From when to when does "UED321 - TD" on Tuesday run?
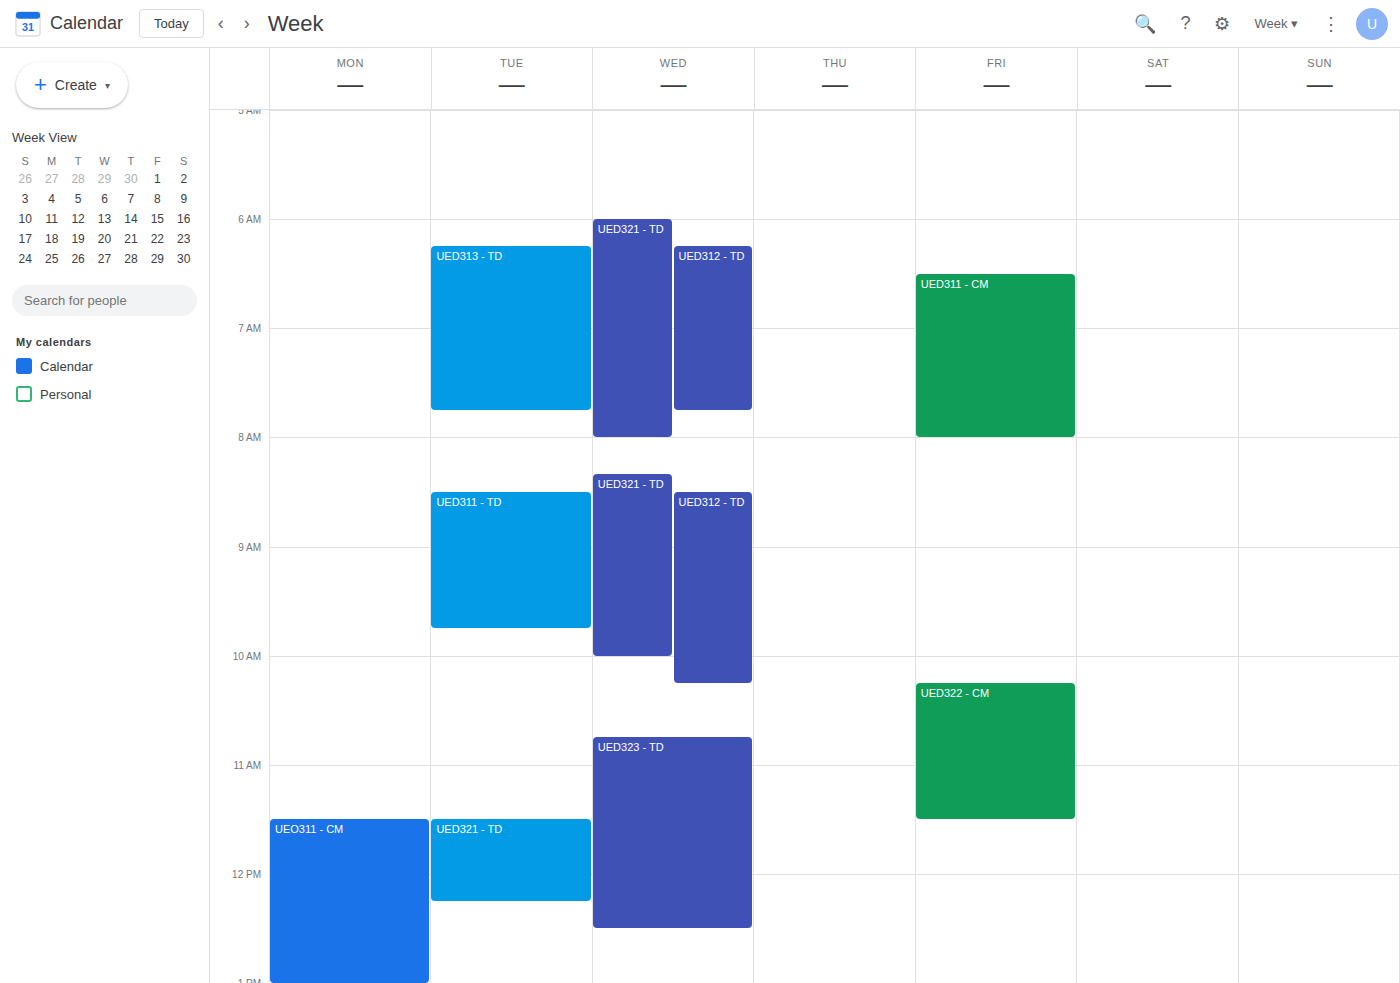
11:30 AM to 12:15 PM